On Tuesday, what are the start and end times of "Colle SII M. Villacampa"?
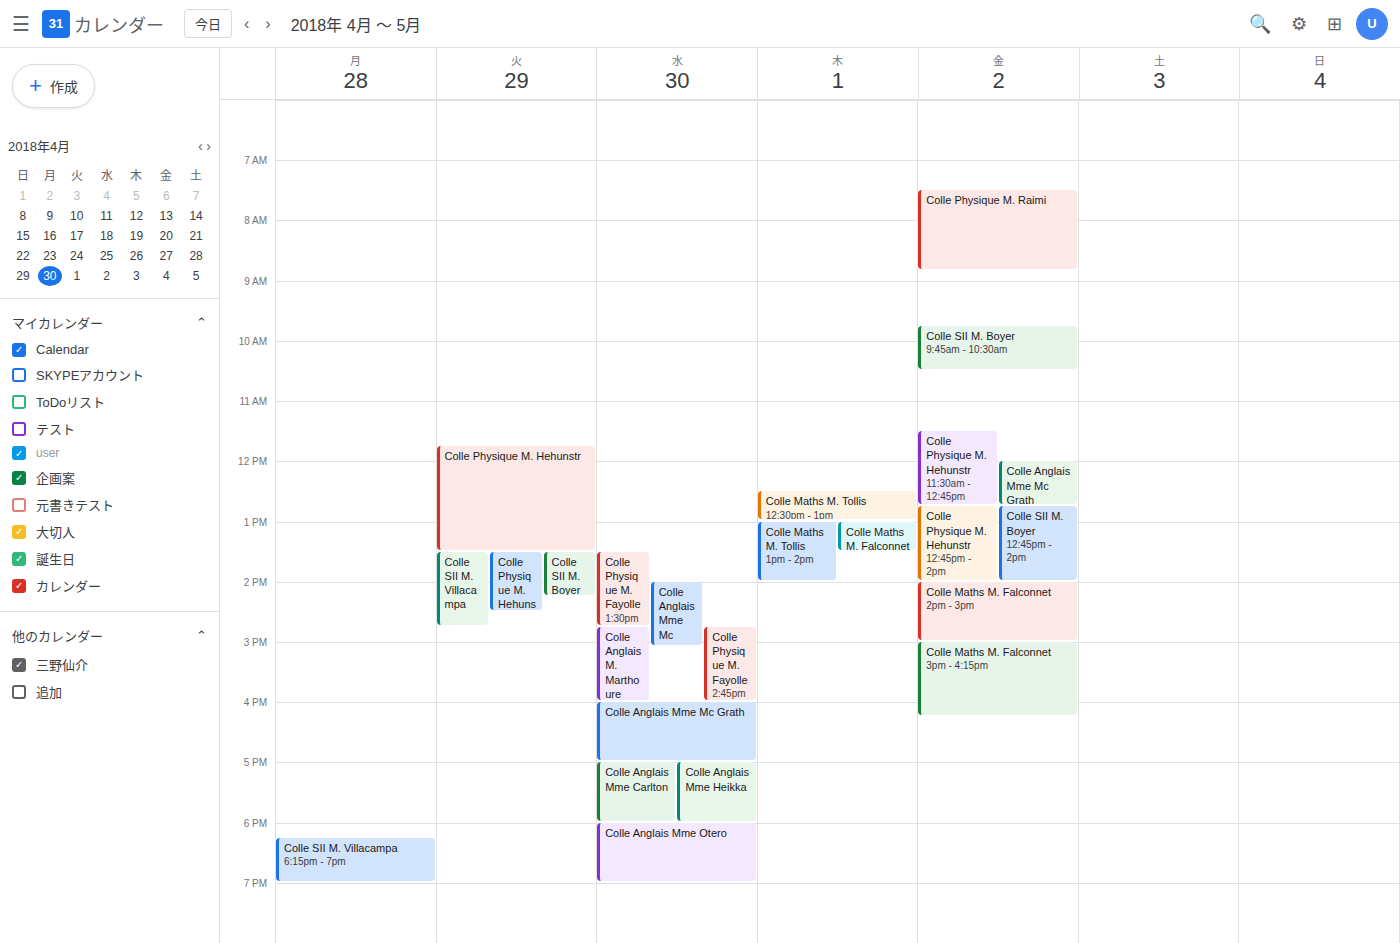
1:30 PM to 2:45 PM